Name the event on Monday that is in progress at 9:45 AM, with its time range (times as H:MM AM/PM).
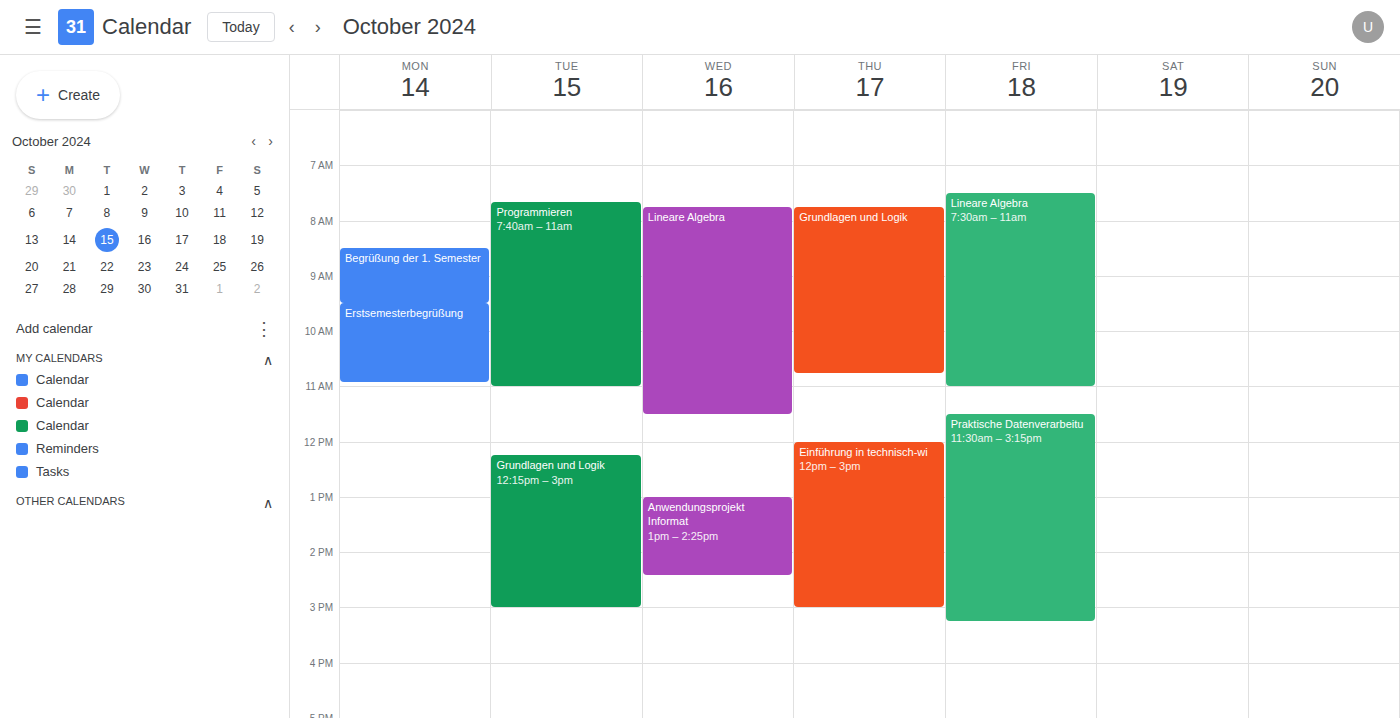
"Erstsemesterbegrüßung", 9:30 AM to 10:55 AM